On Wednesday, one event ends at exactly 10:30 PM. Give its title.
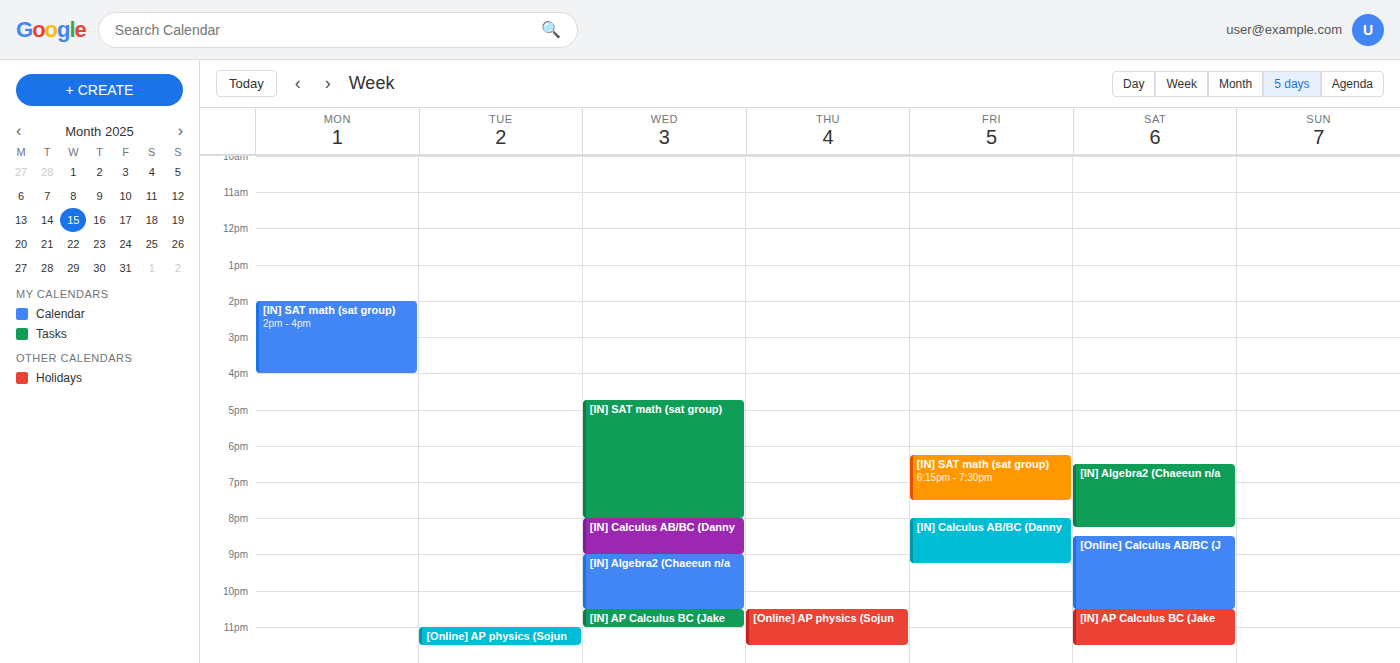
"[IN] Algebra2 (Chaeeun n/a"